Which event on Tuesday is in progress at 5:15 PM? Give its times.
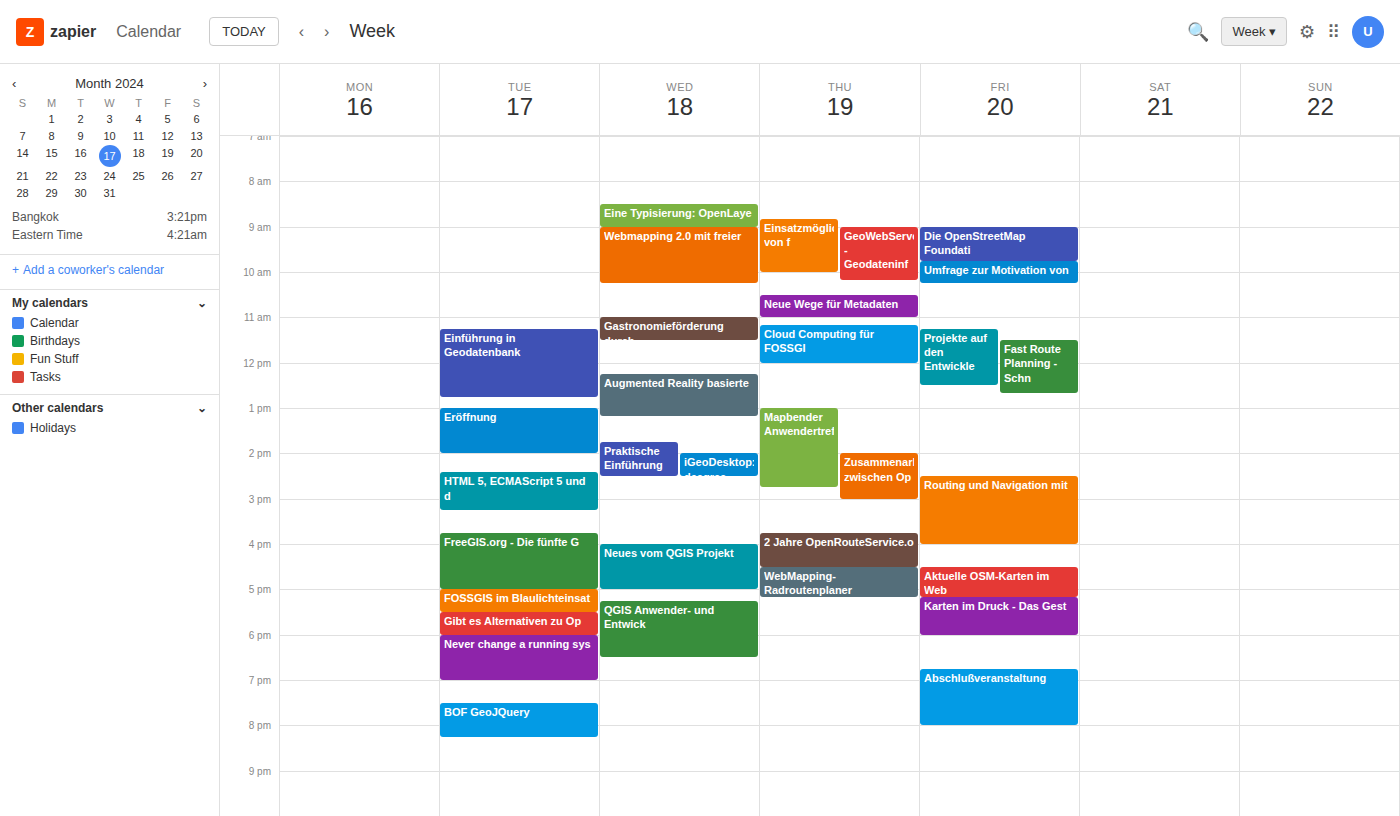
"FOSSGIS im Blaulichteinsat", 5:00 PM to 5:30 PM